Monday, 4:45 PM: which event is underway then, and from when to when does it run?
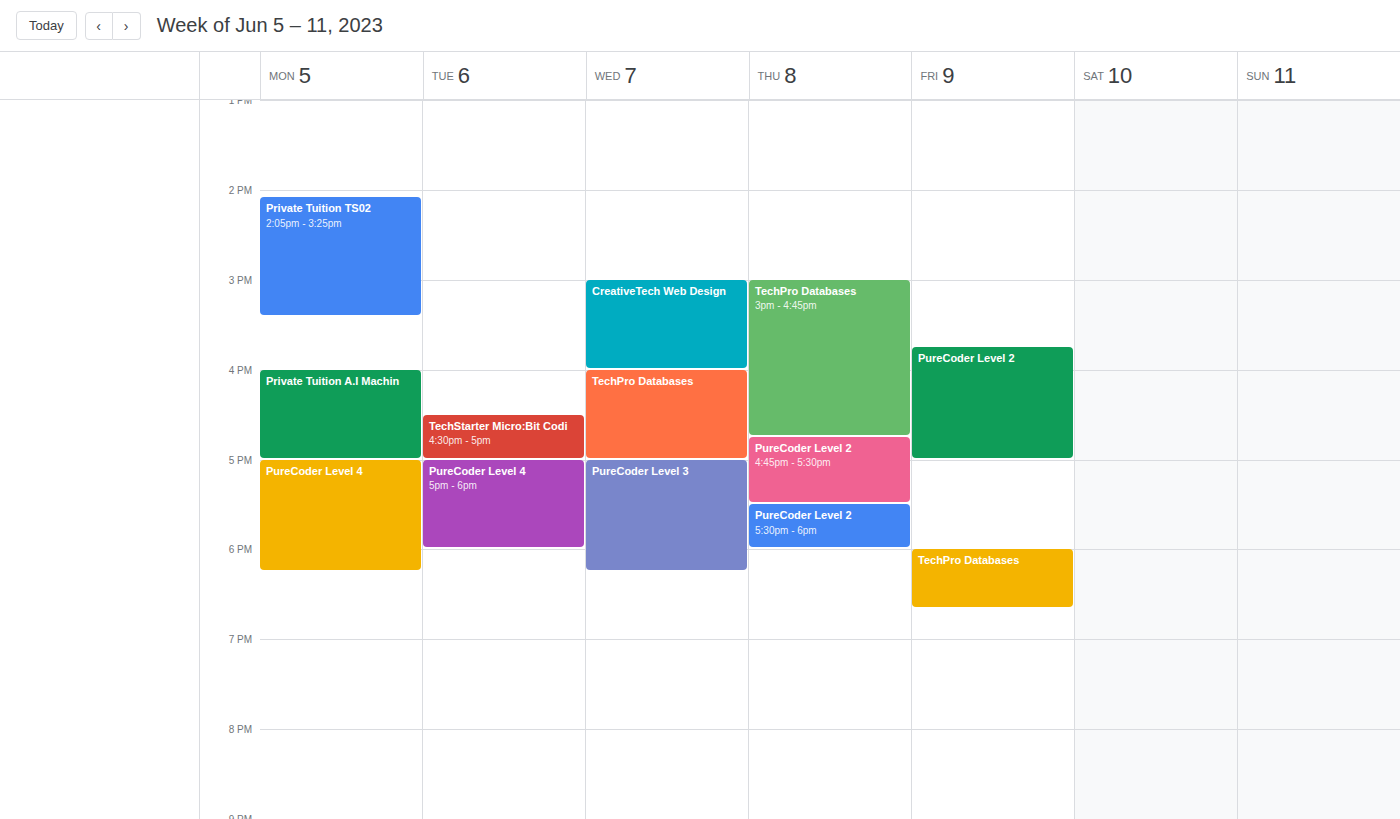
"Private Tuition A.I Machin", 4:00 PM to 5:00 PM